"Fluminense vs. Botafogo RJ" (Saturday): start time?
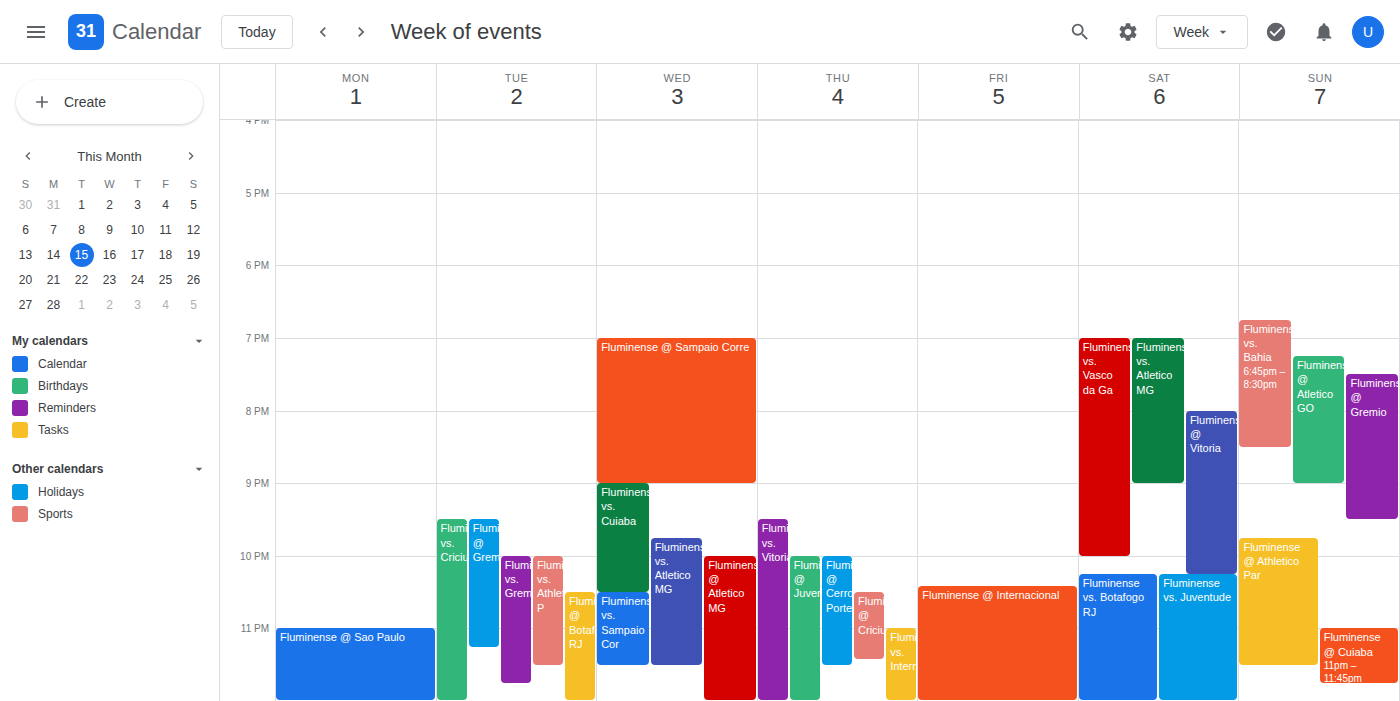
10:15 PM